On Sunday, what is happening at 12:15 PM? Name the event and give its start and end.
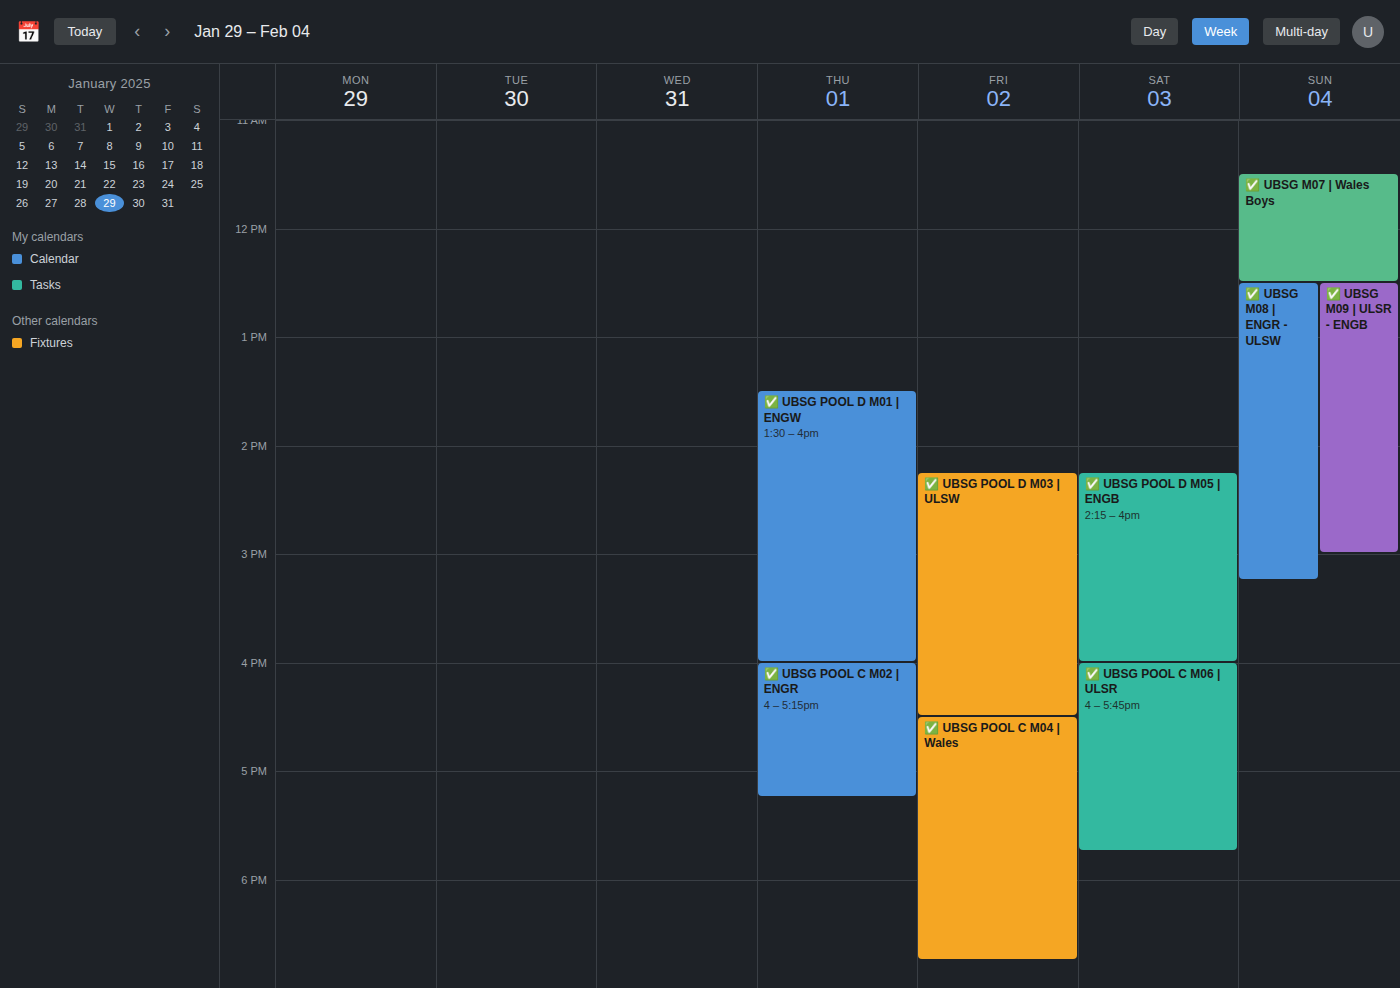
"✅ UBSG M07 | Wales Boys", 11:30 AM to 12:30 PM